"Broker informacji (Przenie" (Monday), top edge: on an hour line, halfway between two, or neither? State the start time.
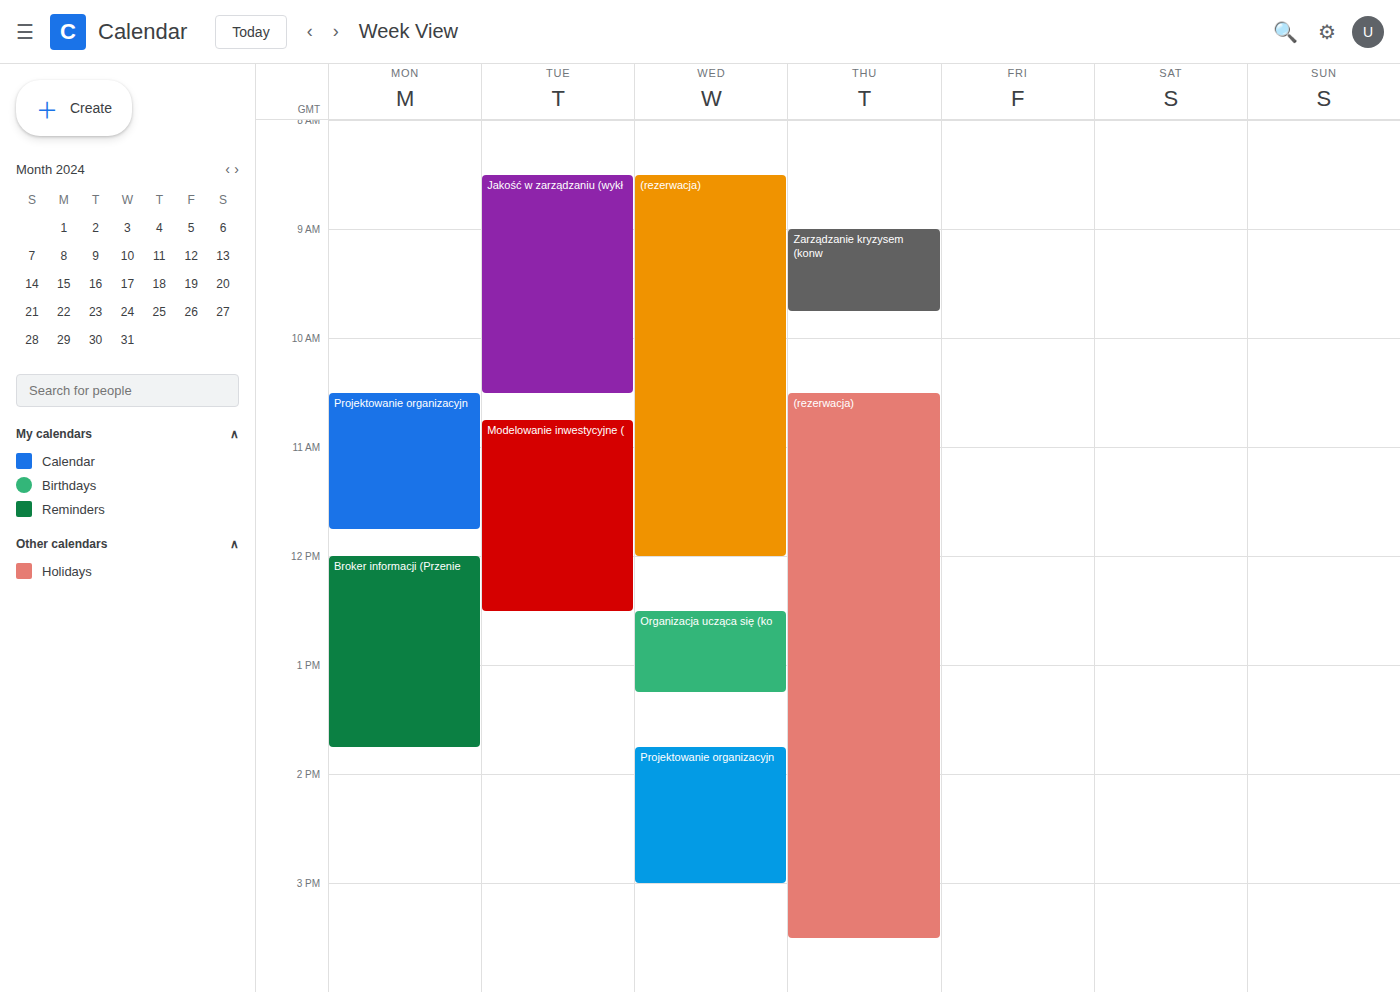
12:00 PM -- exactly on the 12 PM line.